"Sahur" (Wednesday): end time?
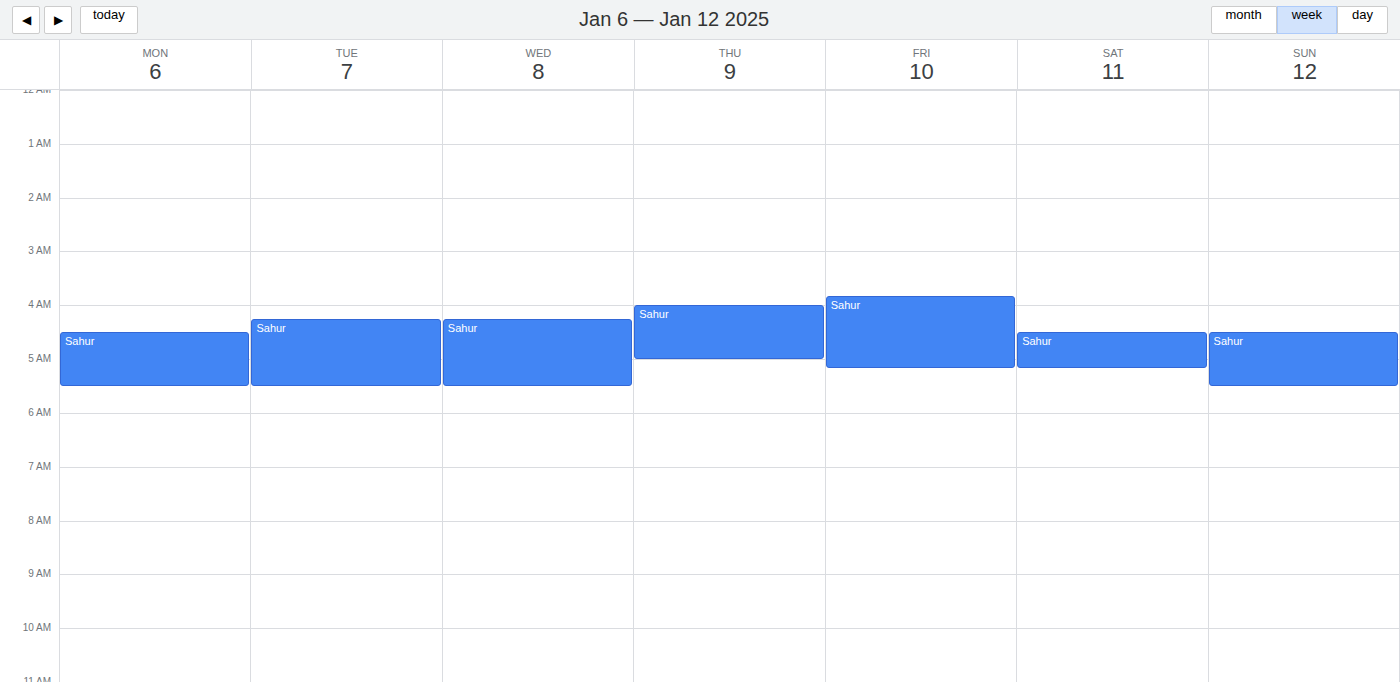
05:30